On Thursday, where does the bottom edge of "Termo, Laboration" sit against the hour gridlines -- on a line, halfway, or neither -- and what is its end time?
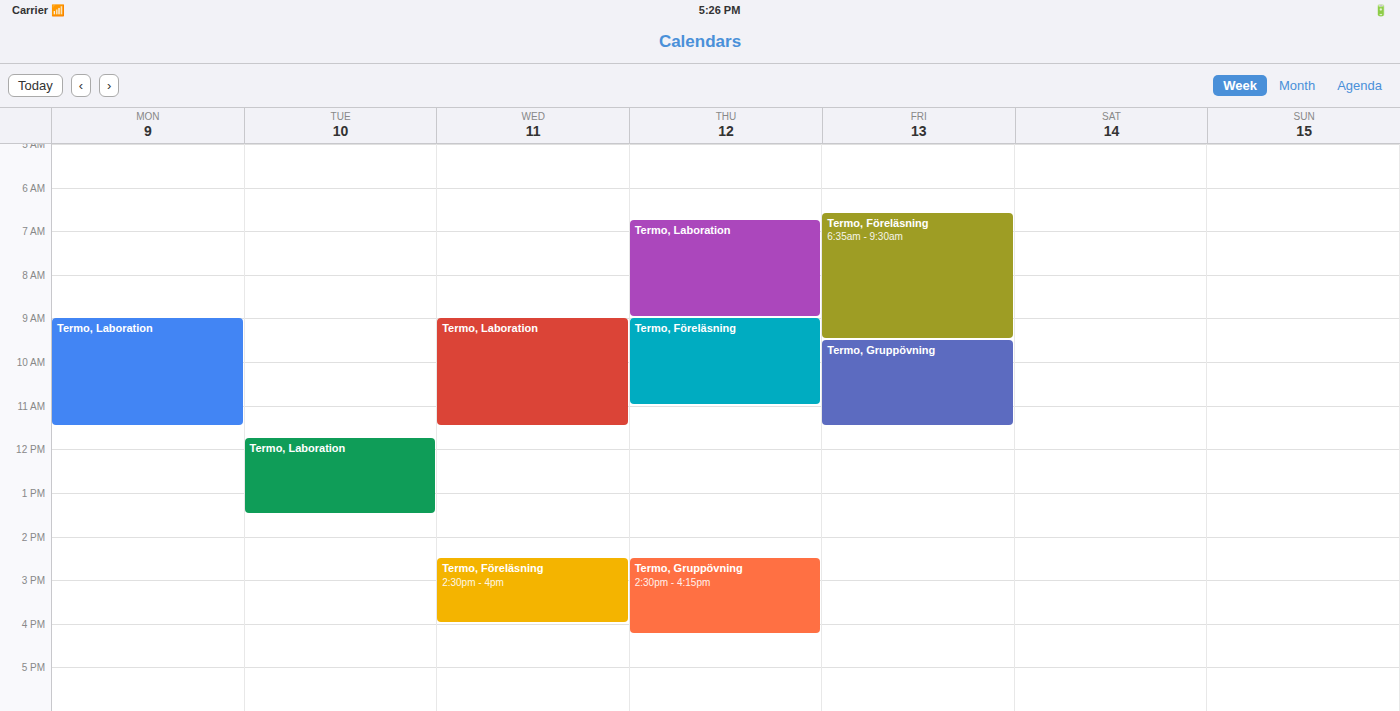
9:00 AM -- exactly on the 9 AM line.